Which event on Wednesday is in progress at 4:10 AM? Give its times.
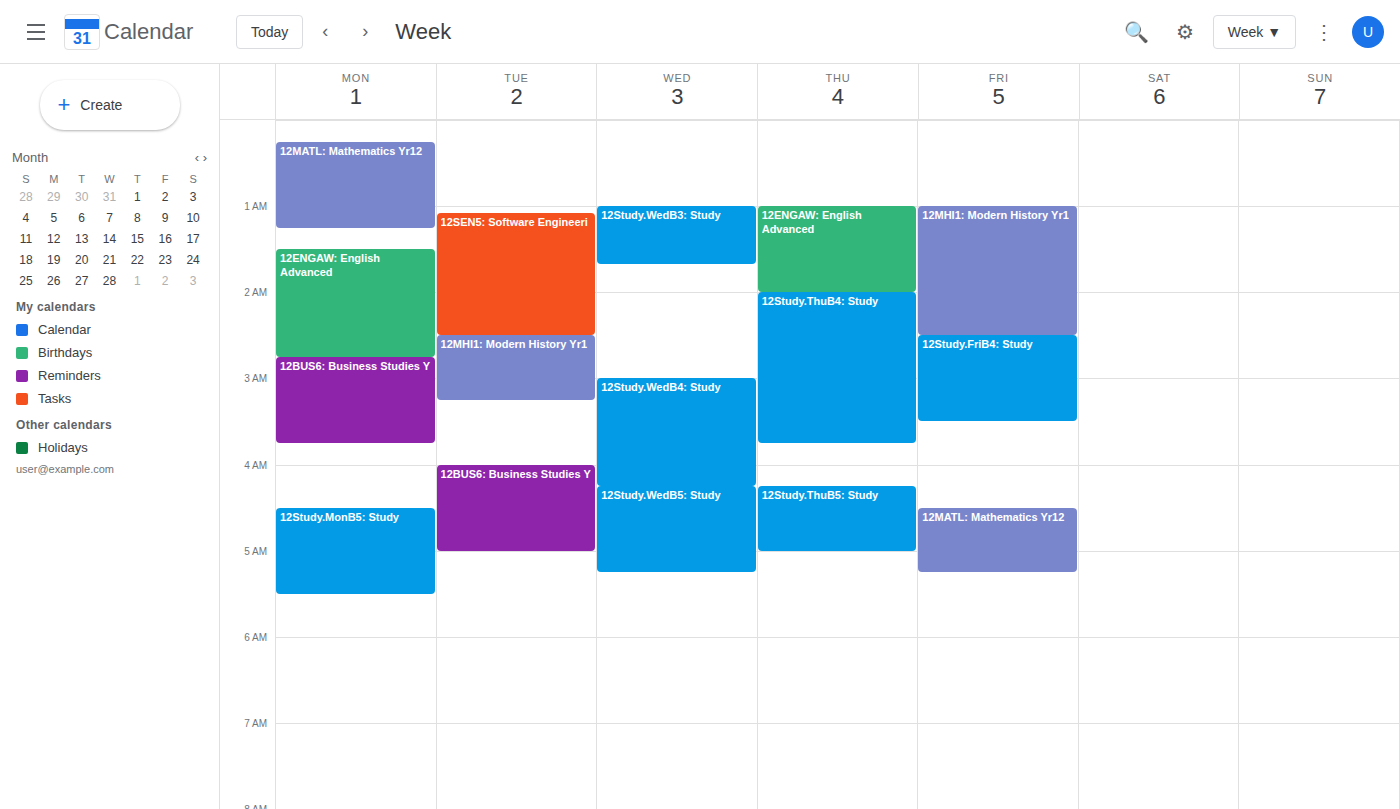
"12Study.WedB4: Study", 3:00 AM to 4:15 AM